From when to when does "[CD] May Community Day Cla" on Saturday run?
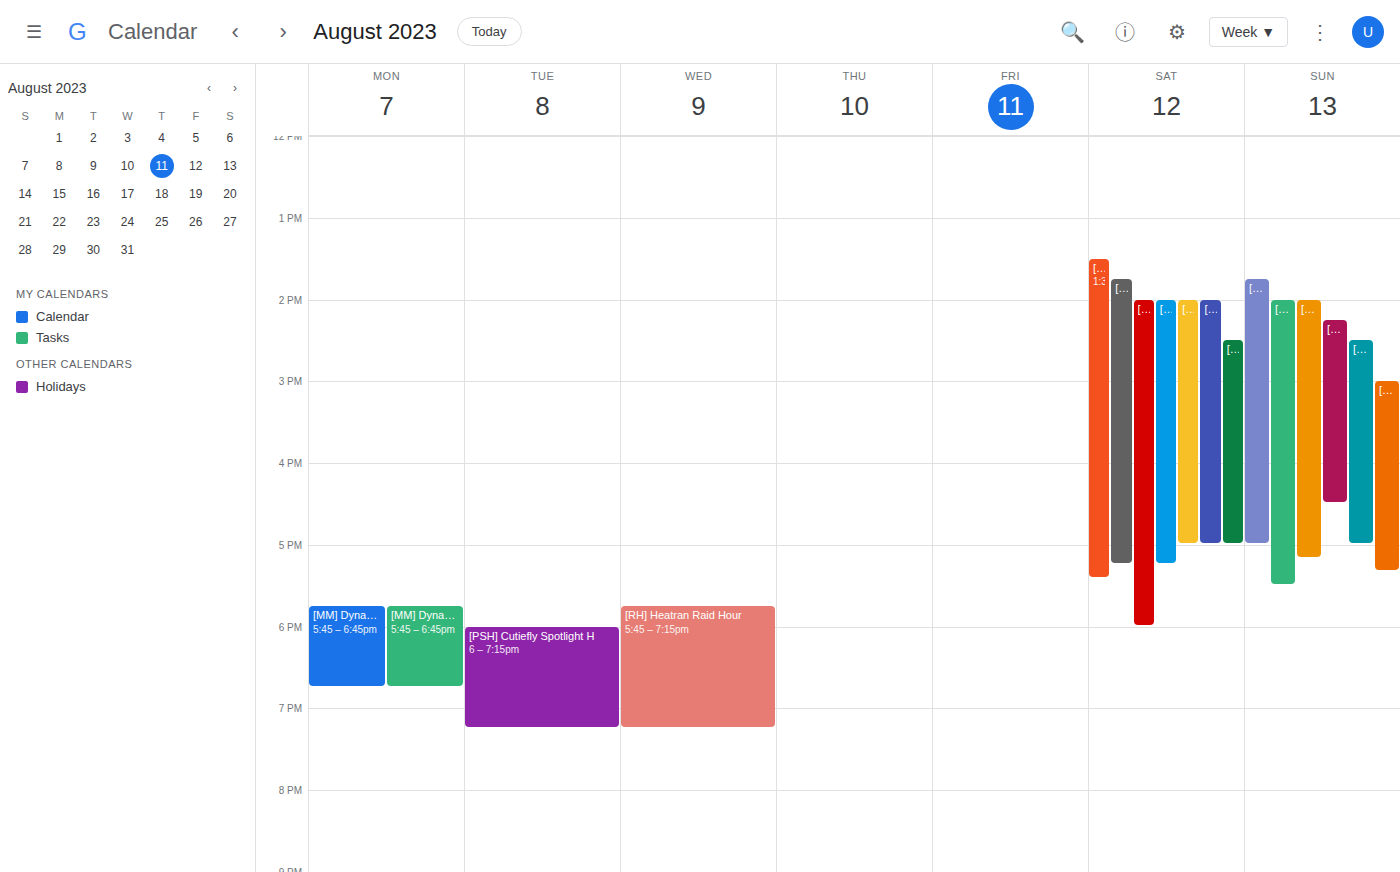
2:00 PM to 5:00 PM